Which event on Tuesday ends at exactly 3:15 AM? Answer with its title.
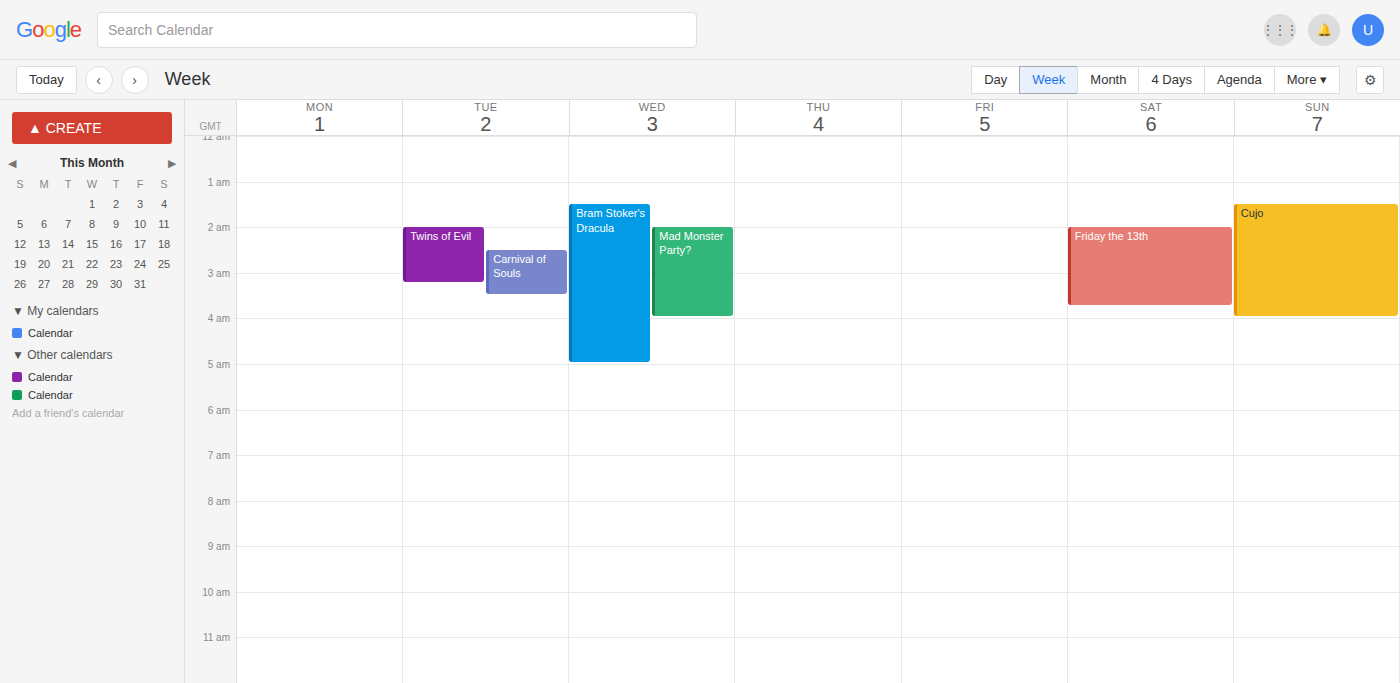
"Twins of Evil"